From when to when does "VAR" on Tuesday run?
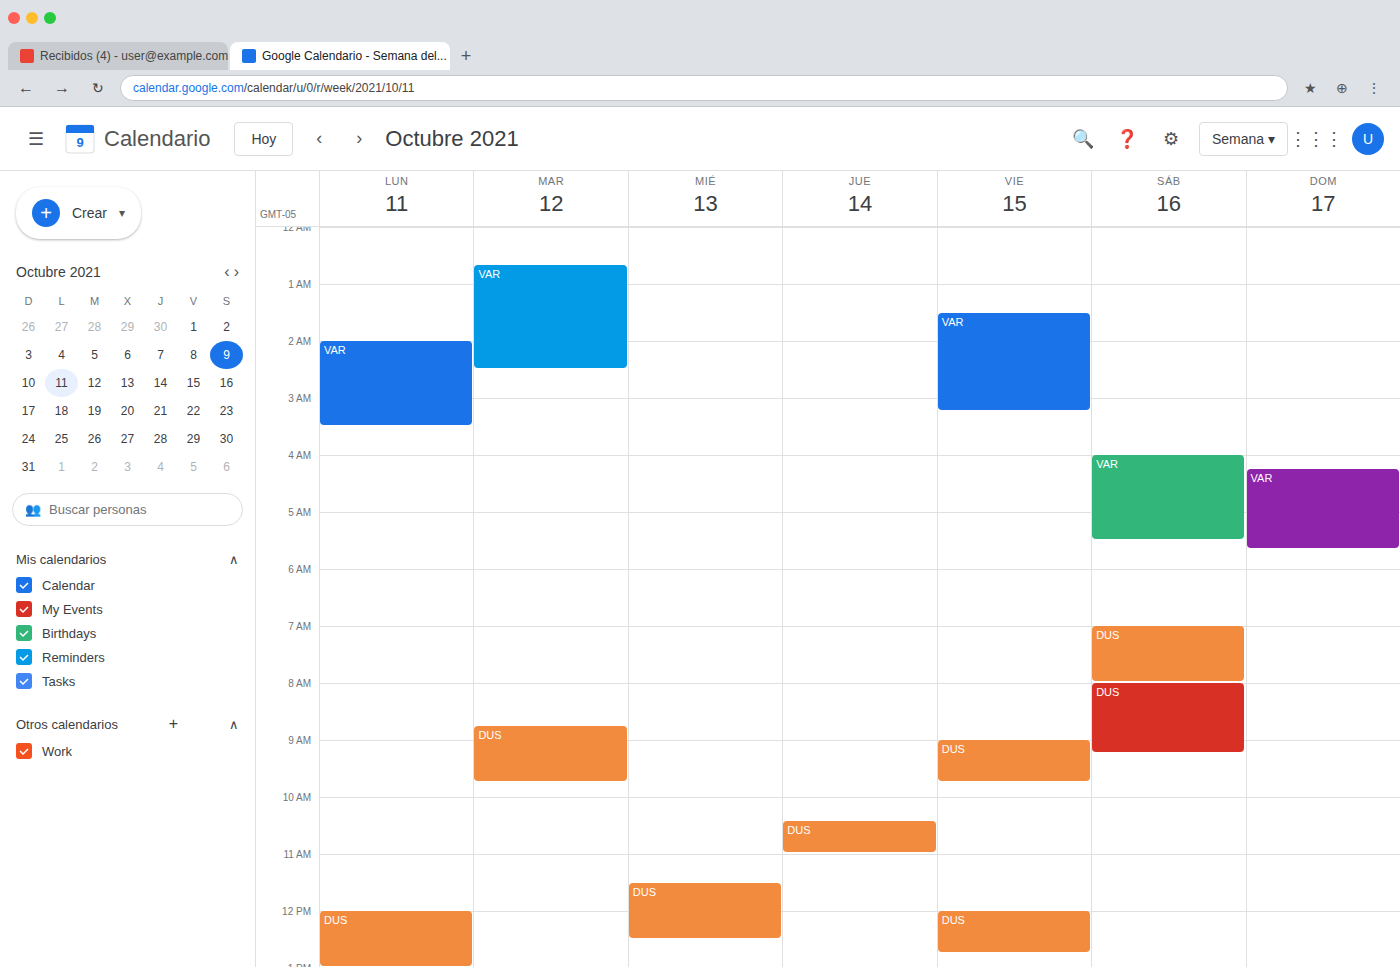
12:40 AM to 2:30 AM